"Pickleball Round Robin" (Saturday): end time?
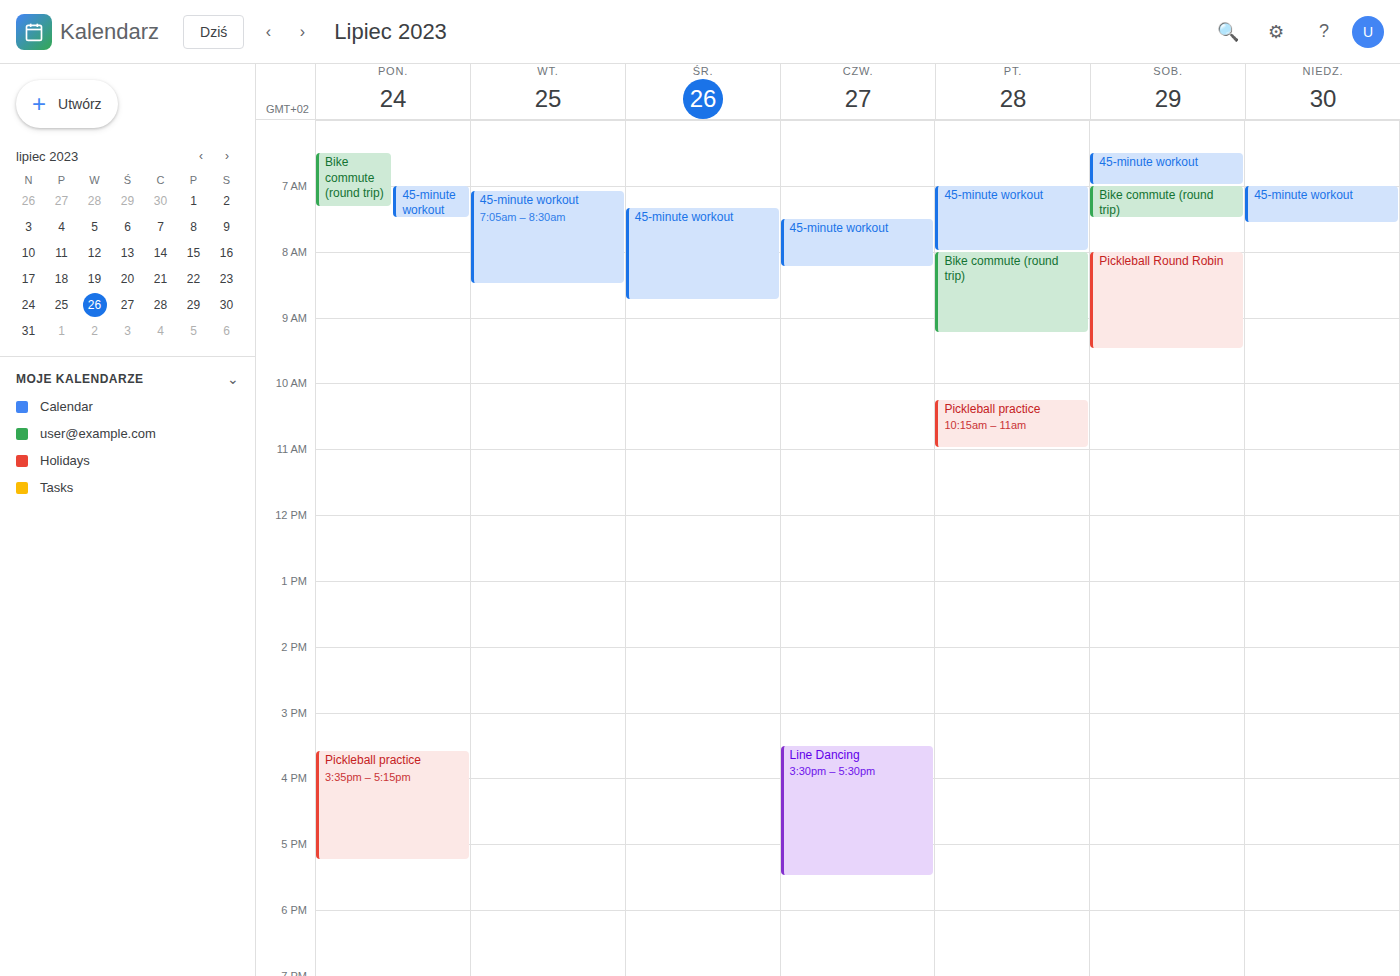
9:30 AM